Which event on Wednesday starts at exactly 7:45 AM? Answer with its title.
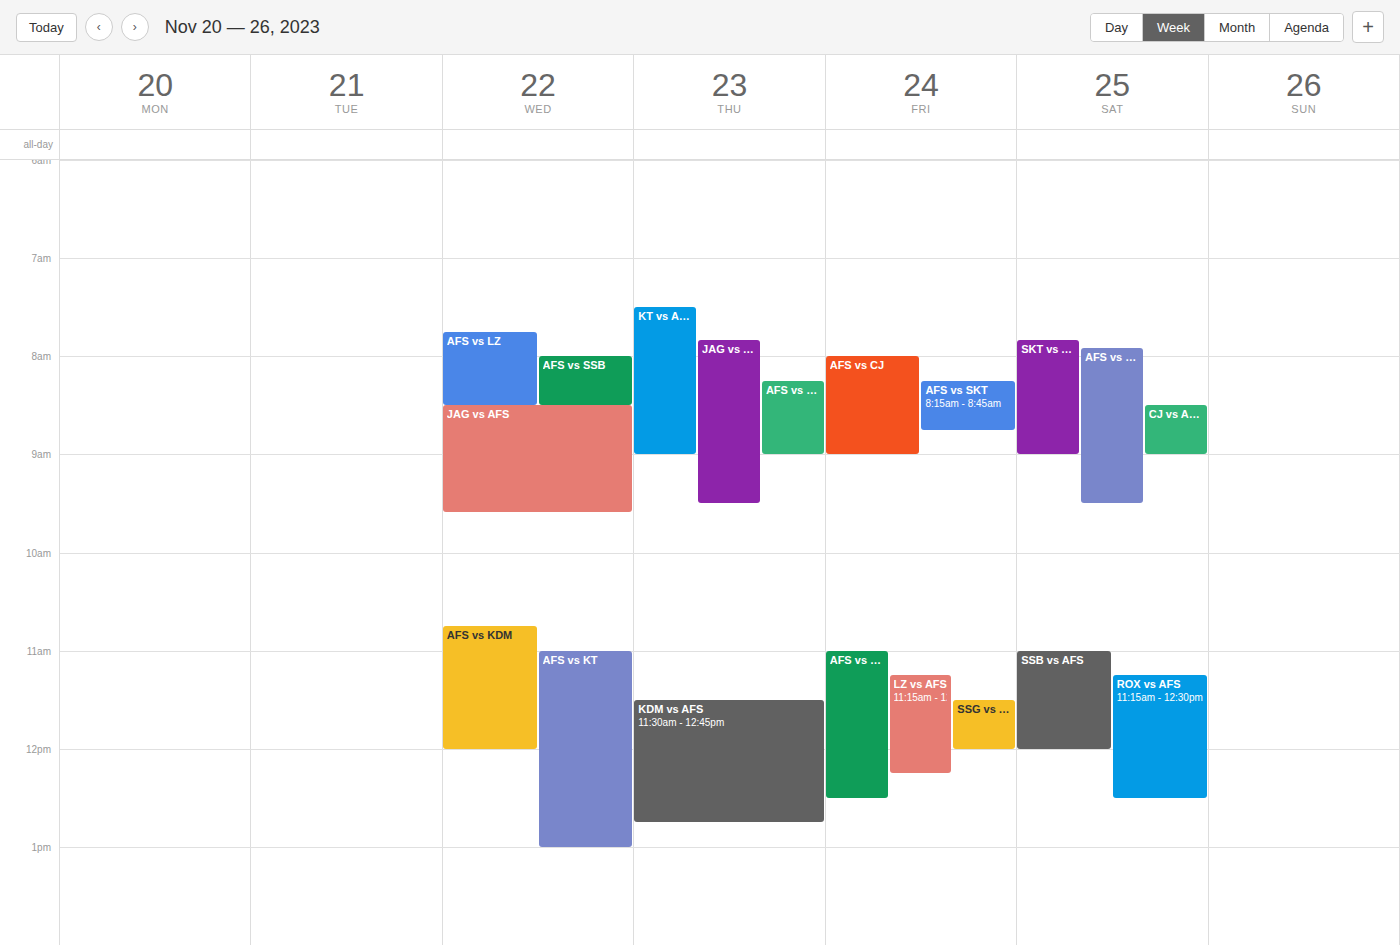
"AFS vs LZ"